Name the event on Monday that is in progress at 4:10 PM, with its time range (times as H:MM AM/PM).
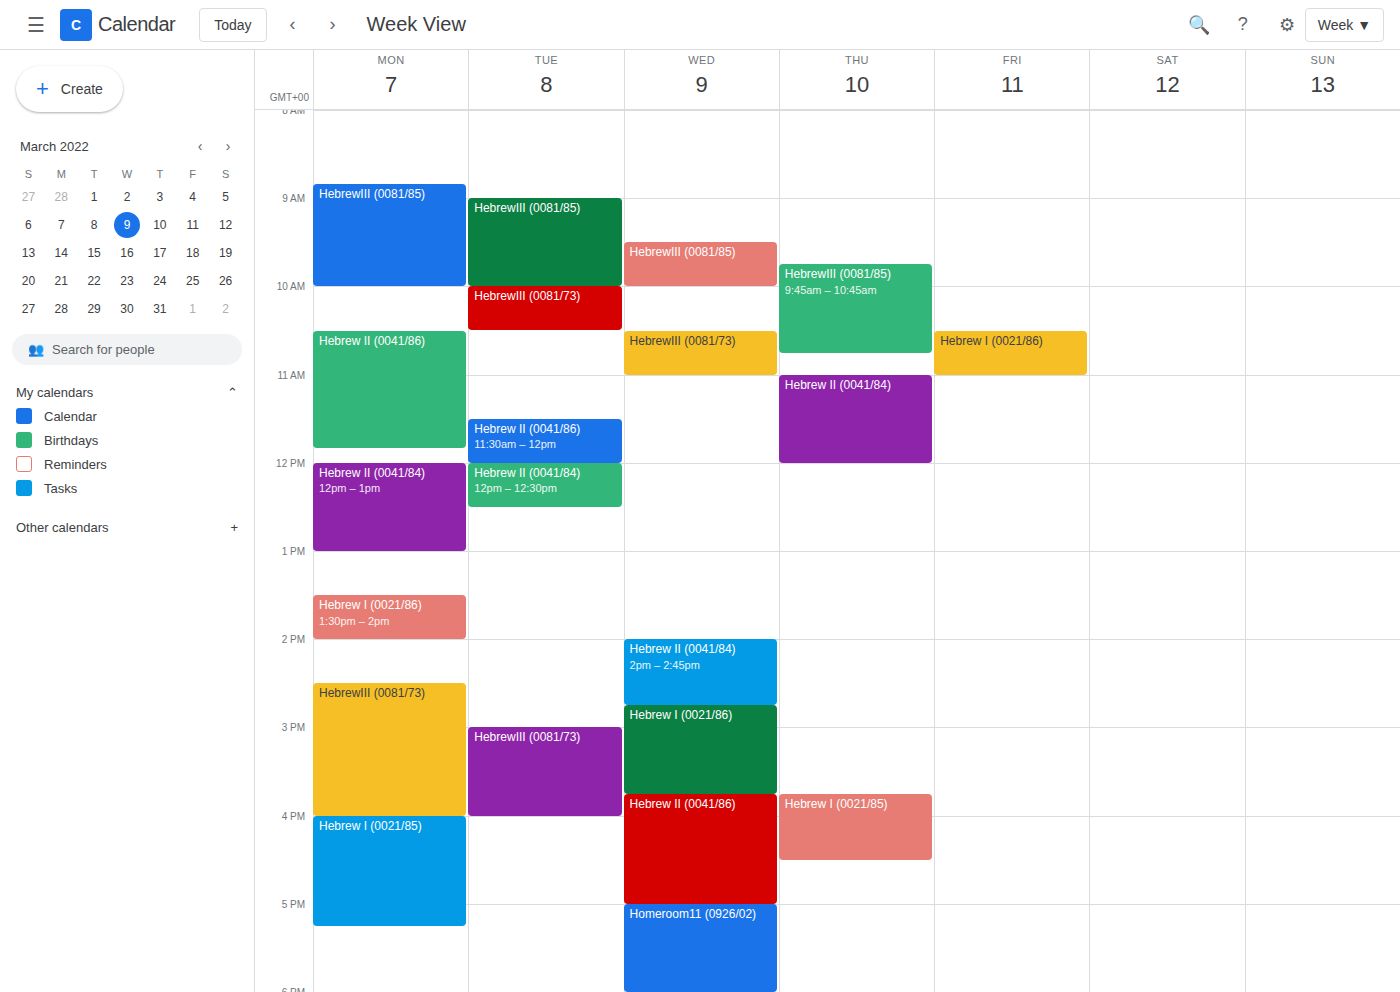
"Hebrew I (0021/85)", 4:00 PM to 5:15 PM